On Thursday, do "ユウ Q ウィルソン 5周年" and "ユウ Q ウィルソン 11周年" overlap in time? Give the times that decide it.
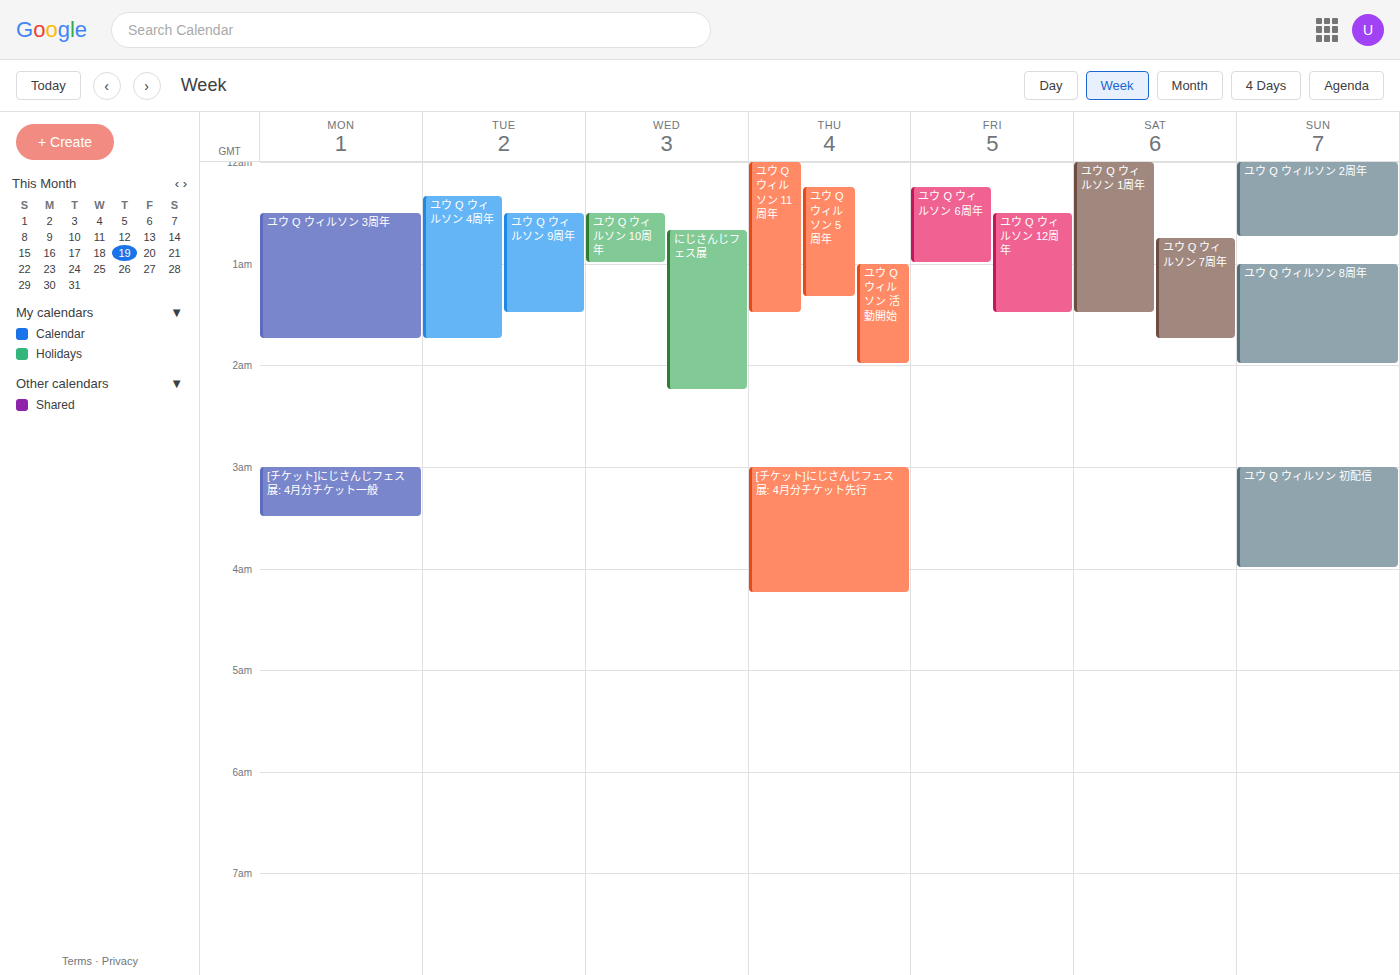
"ユウ Q ウィルソン 5周年" runs 12:15 AM to 1:20 AM, inside "ユウ Q ウィルソン 11周年" -- they overlap.